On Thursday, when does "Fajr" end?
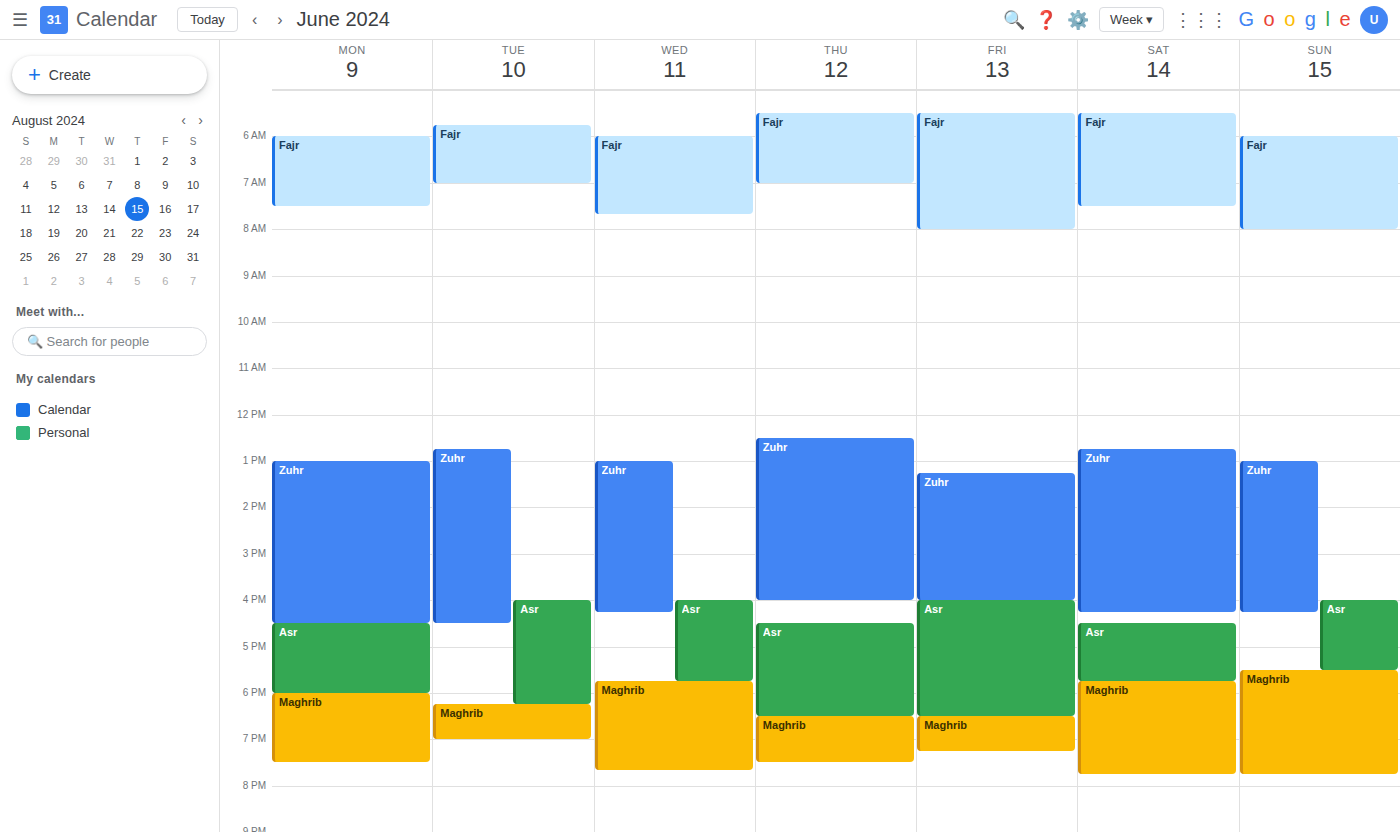
7:00 AM